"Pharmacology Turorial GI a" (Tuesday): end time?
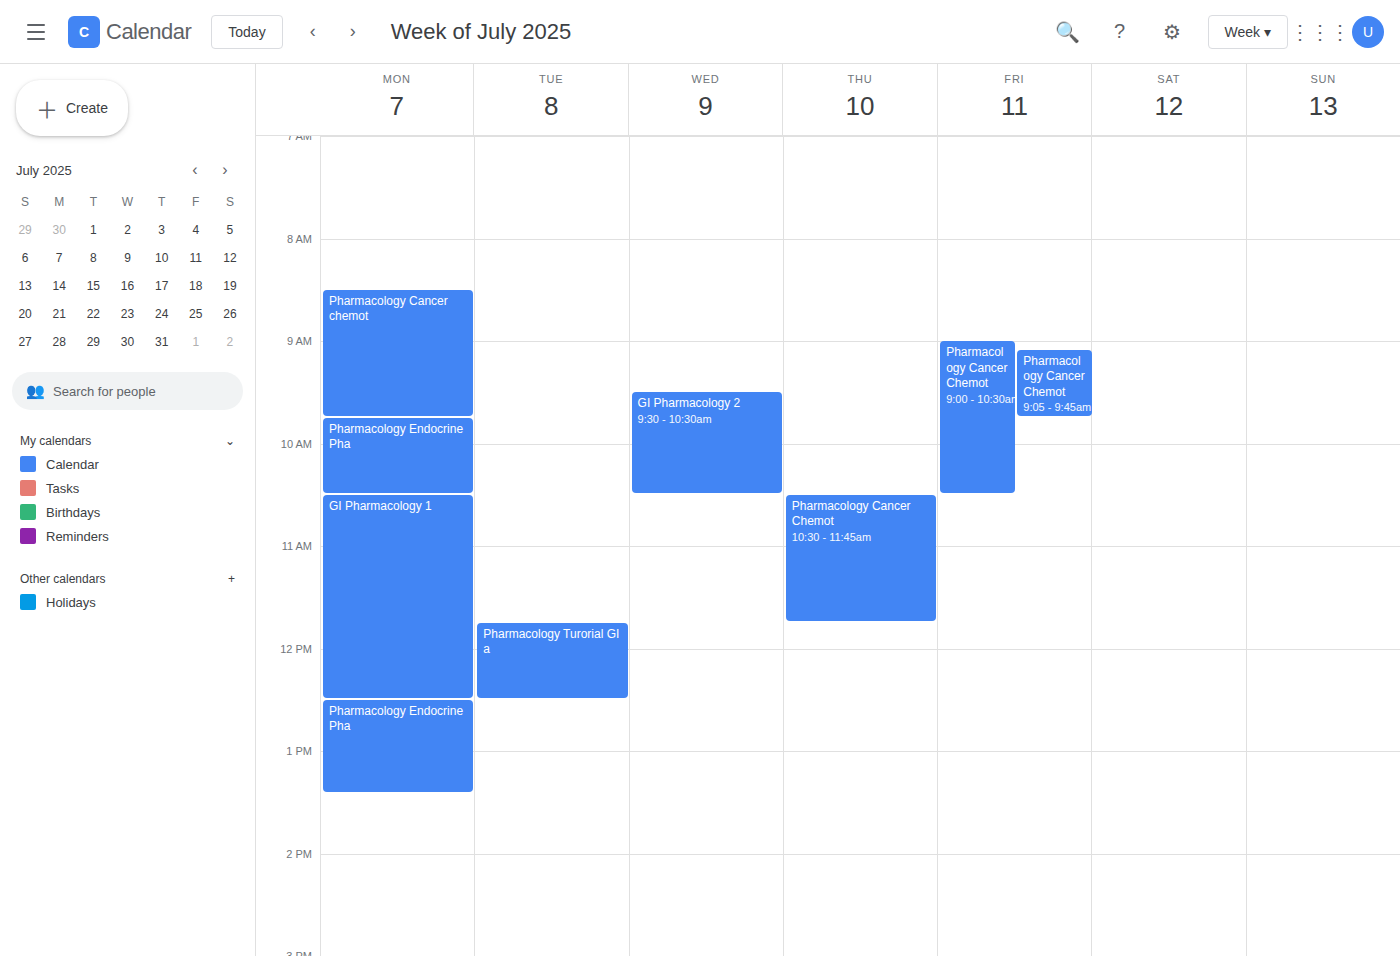
12:30 PM